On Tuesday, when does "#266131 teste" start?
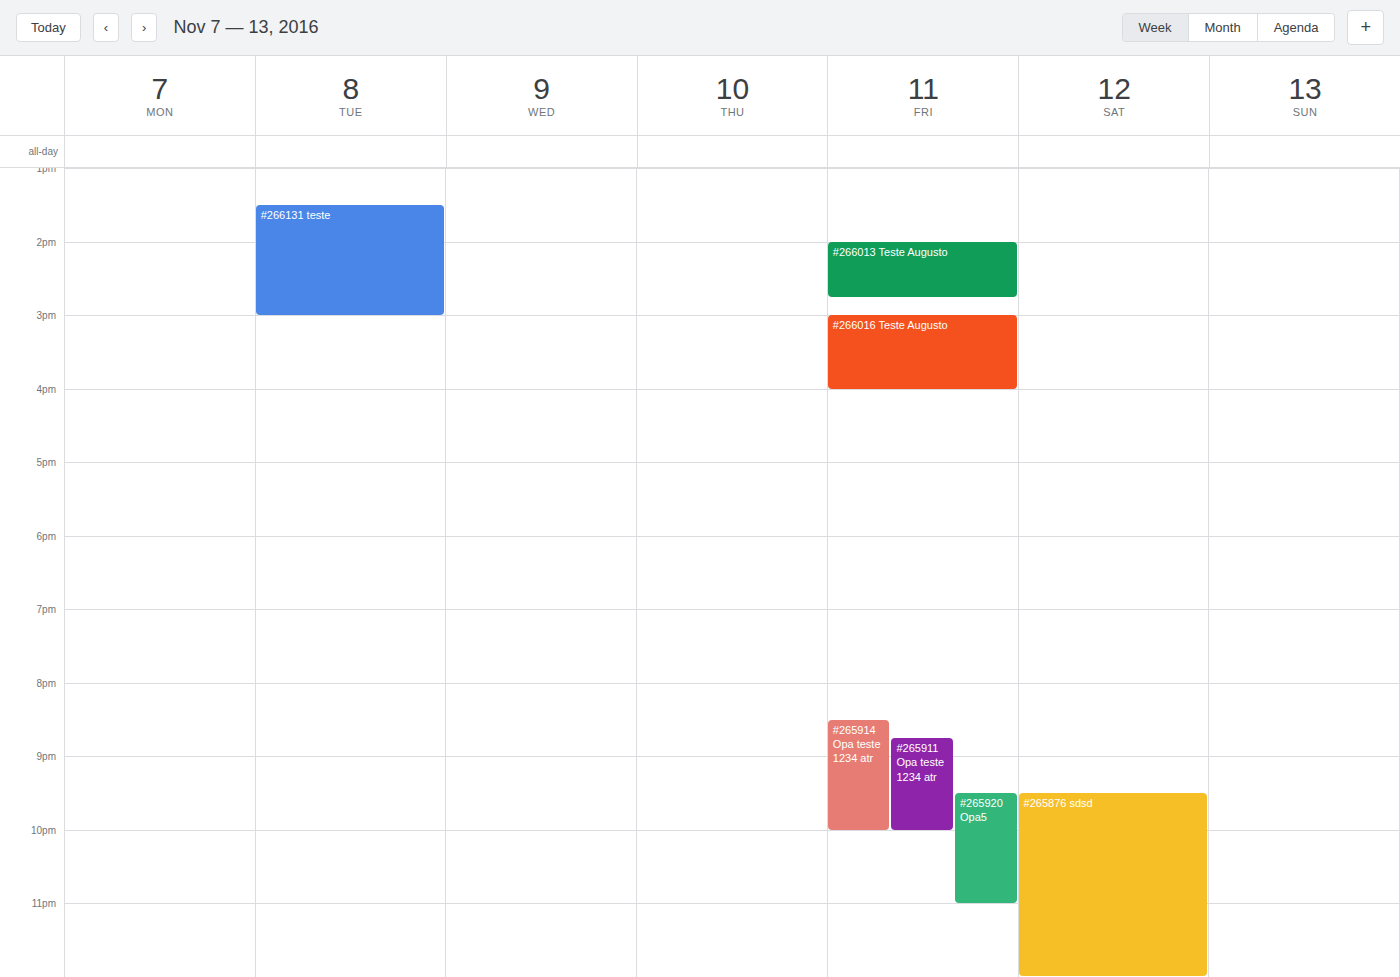
13:30